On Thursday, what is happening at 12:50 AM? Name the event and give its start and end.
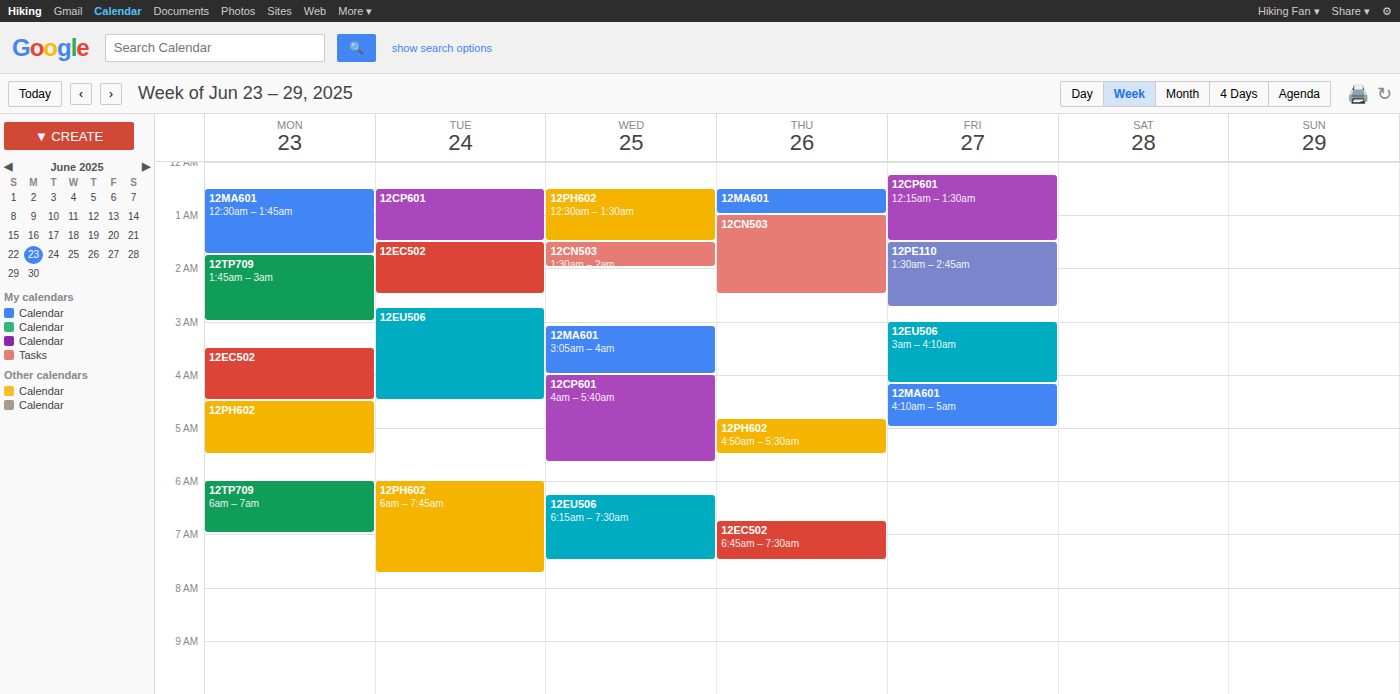
"12MA601", 12:30 AM to 1:00 AM